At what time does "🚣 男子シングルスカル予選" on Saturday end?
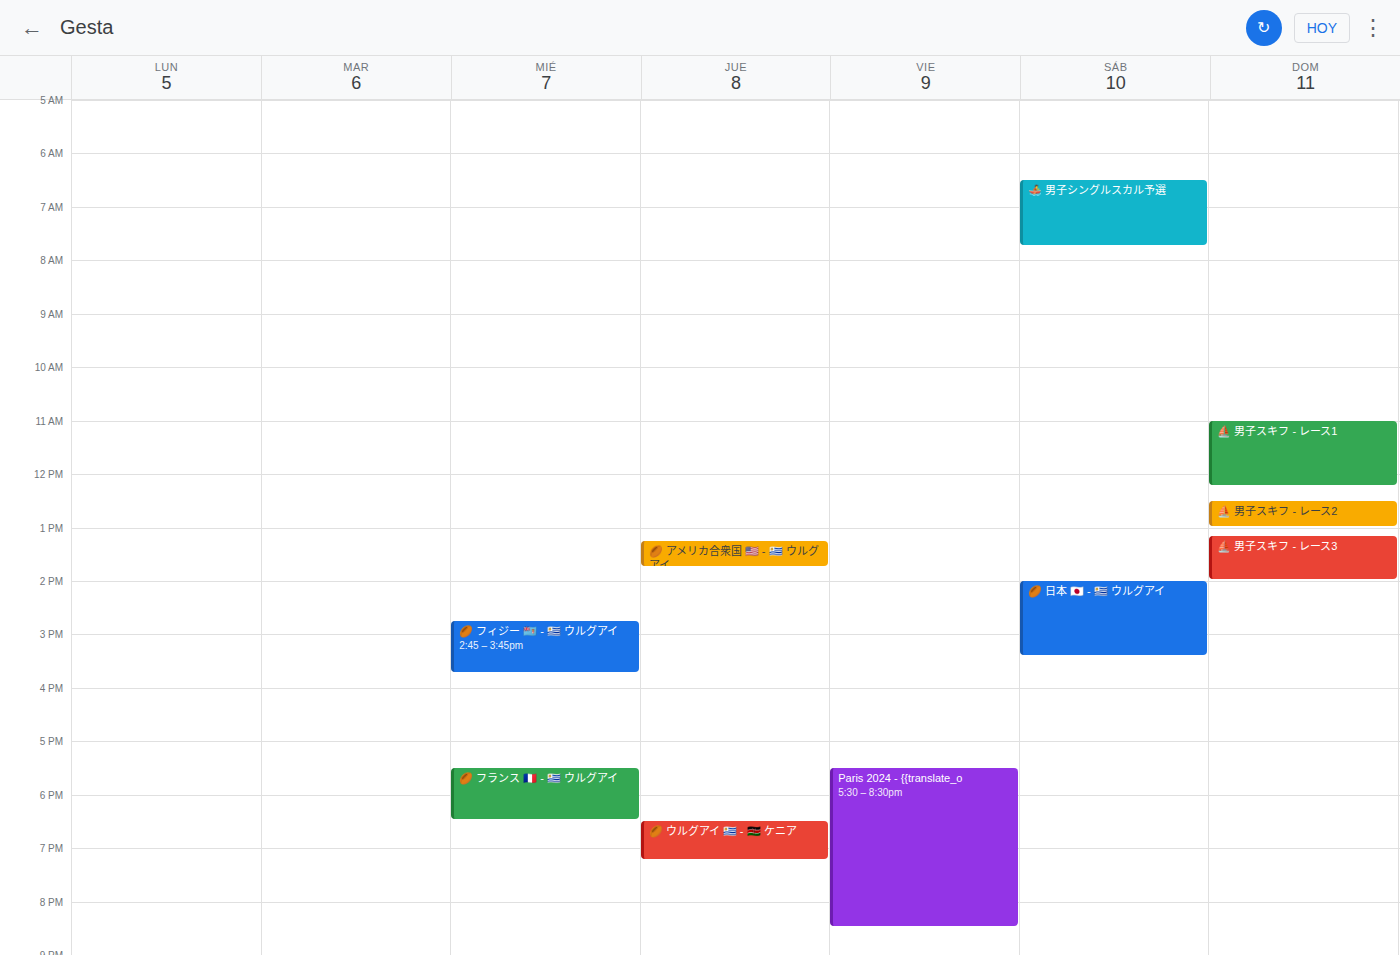
7:45 AM